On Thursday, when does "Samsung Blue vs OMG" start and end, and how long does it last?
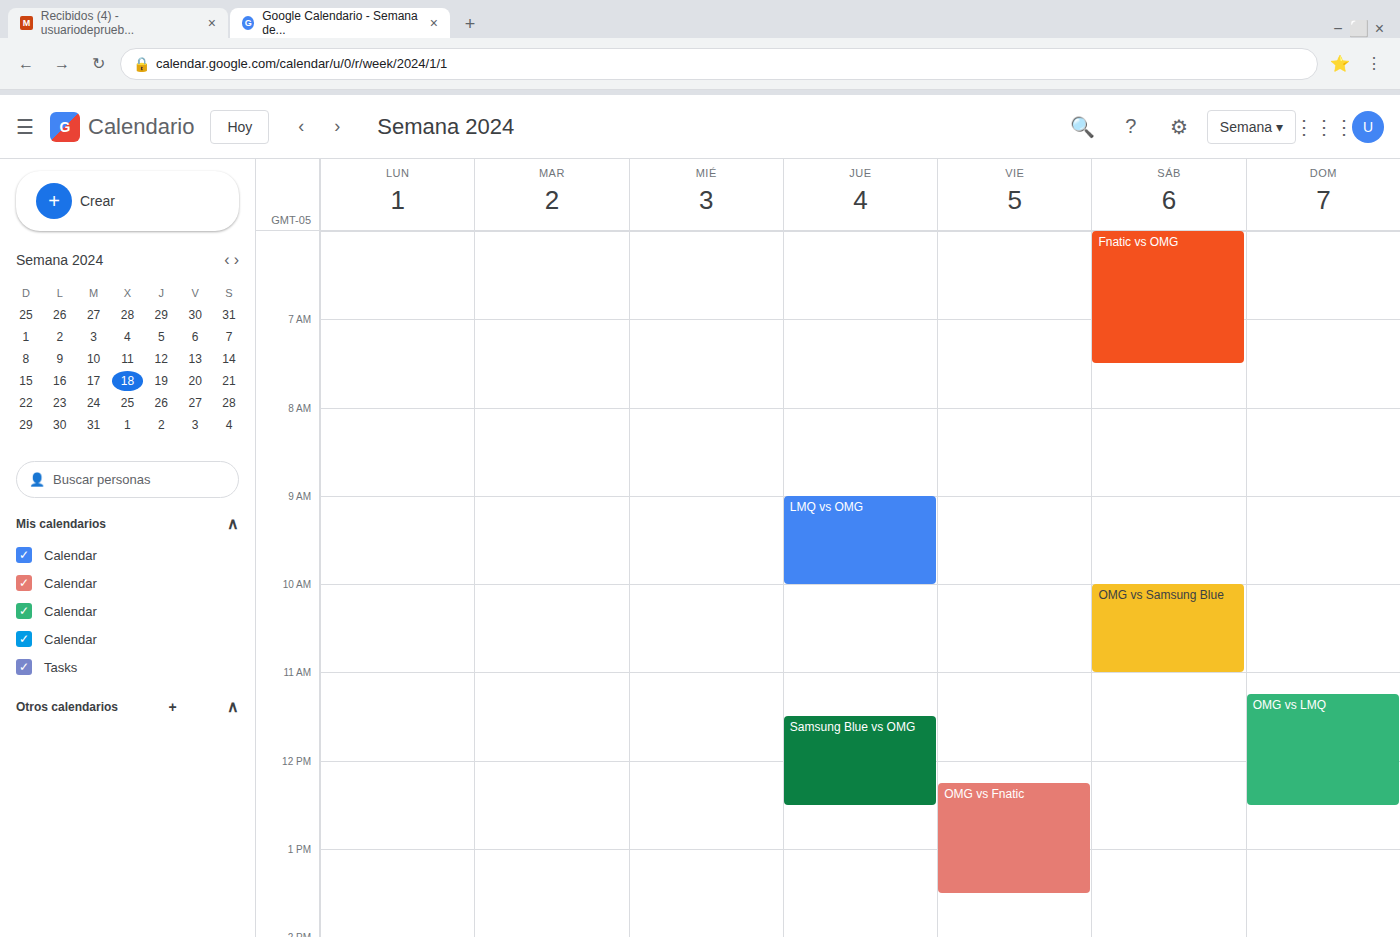
11:30 AM to 12:30 PM, 1 hour